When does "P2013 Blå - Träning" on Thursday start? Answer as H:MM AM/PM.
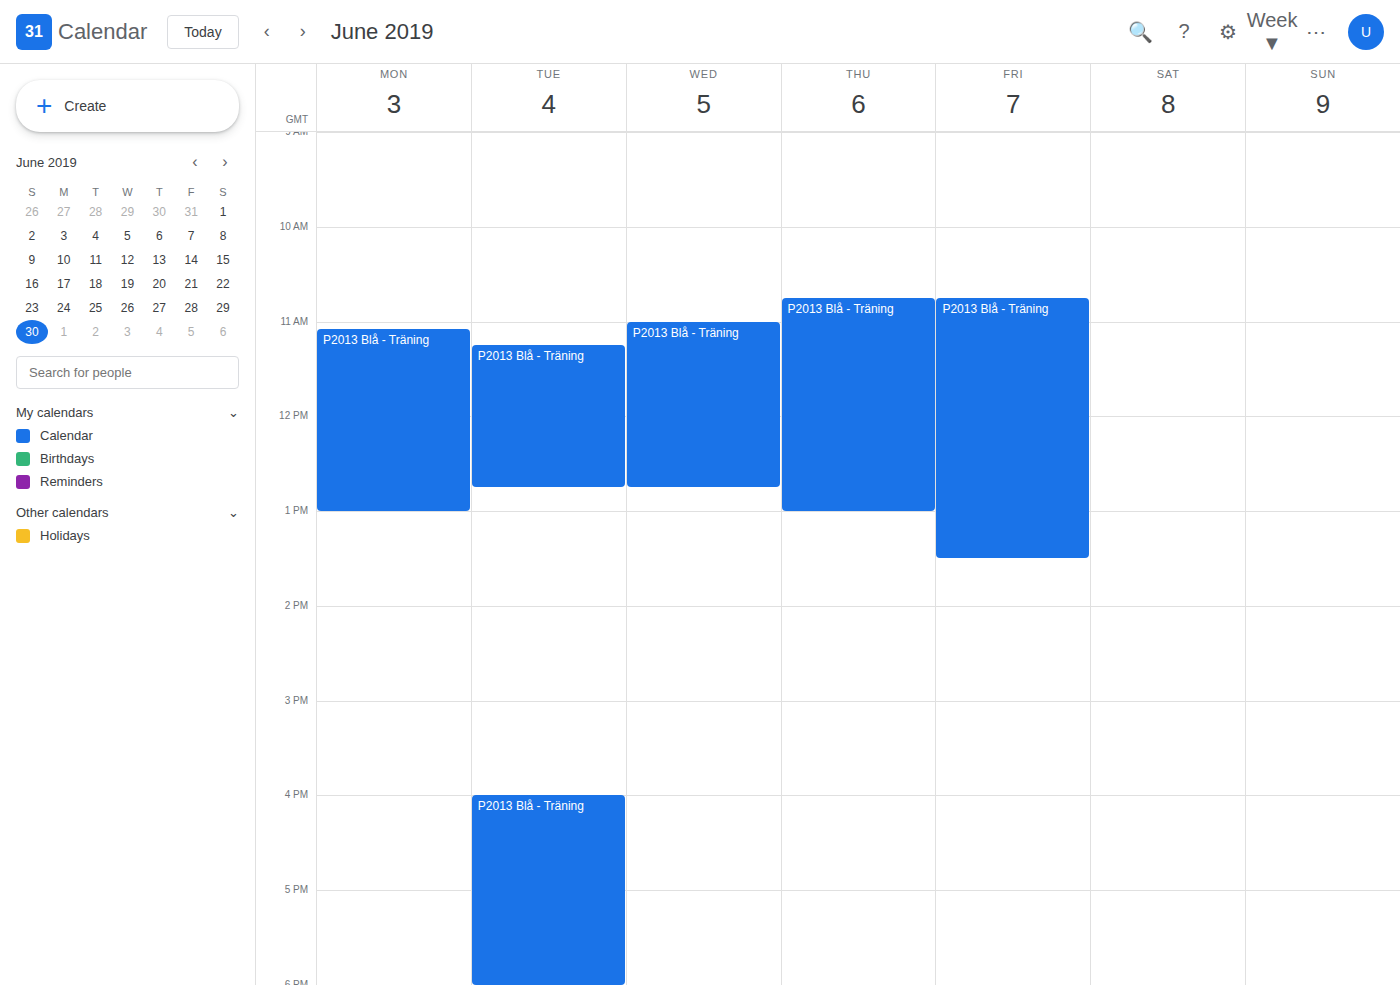
10:45 AM